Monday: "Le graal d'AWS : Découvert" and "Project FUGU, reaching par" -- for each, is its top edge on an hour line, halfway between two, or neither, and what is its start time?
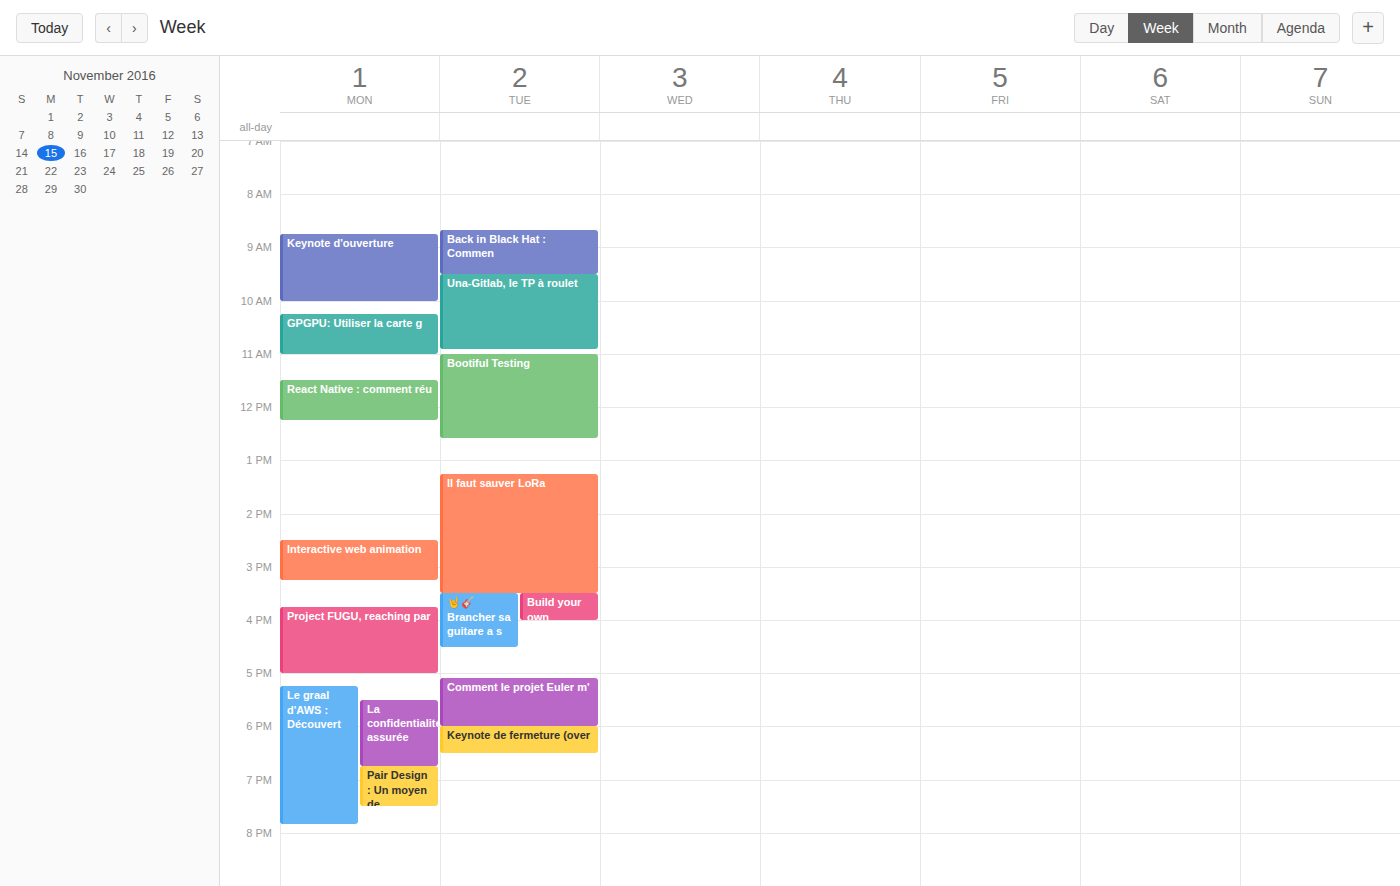
"Le graal d'AWS : Découvert": 5:15 PM, neither: a quarter of the way from the 5 PM line to the 6 PM line. "Project FUGU, reaching par": 3:45 PM, neither: three quarters of the way from the 3 PM line to the 4 PM line.